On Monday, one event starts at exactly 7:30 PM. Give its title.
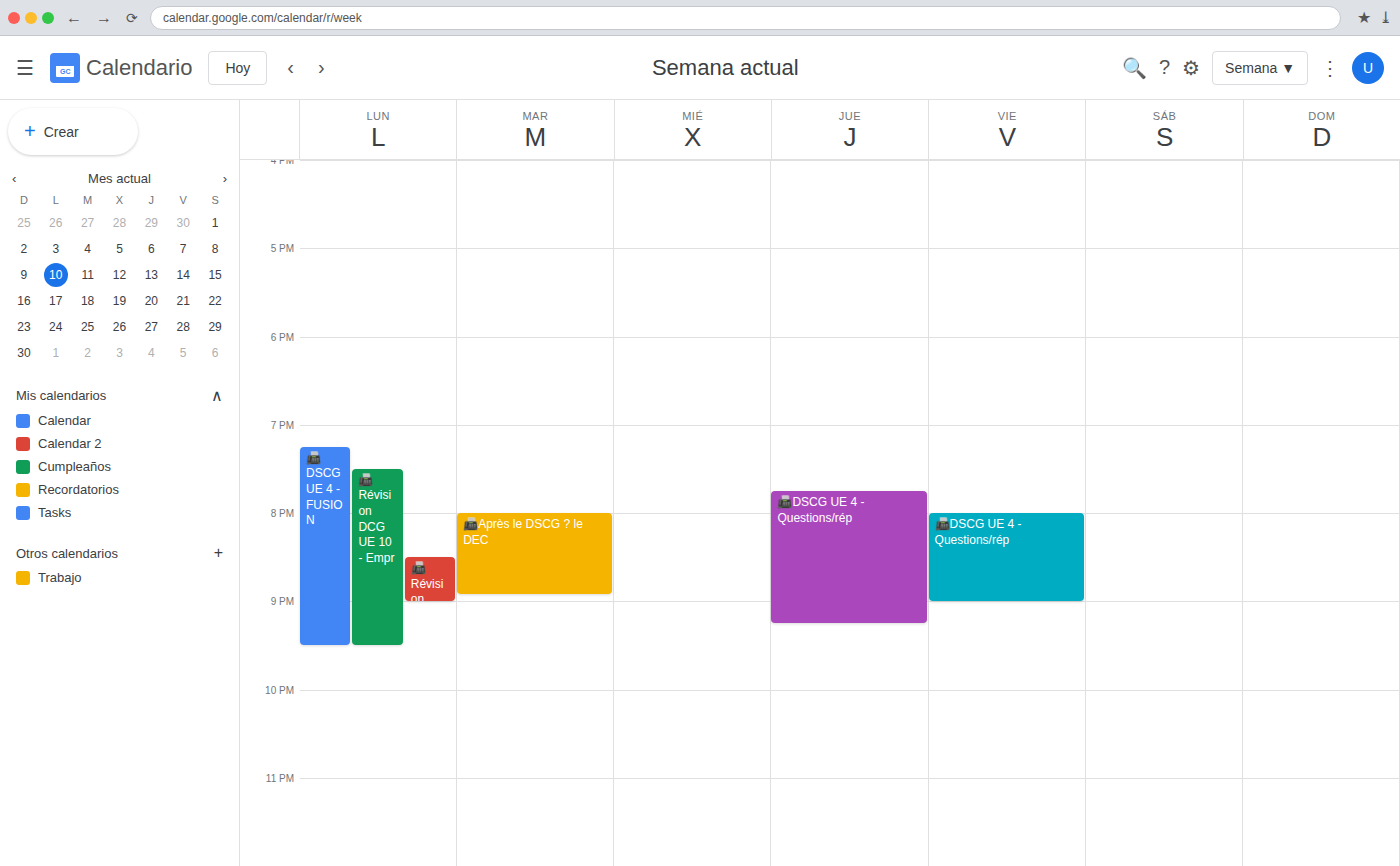
"📠Révision DCG UE 10 - Empr"